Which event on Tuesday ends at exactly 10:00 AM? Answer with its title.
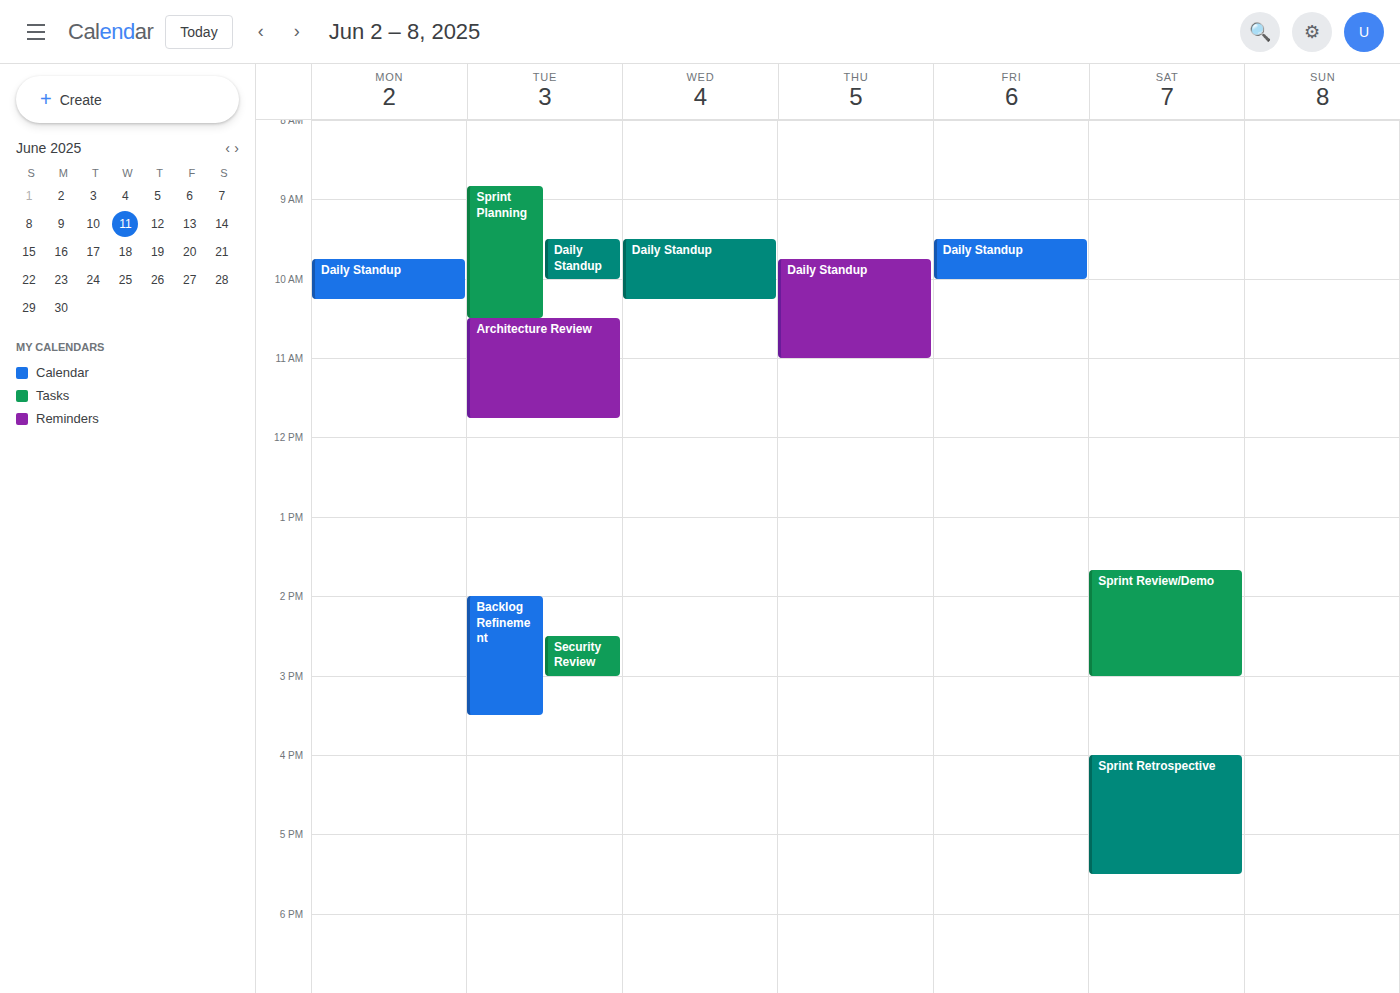
"Daily Standup"